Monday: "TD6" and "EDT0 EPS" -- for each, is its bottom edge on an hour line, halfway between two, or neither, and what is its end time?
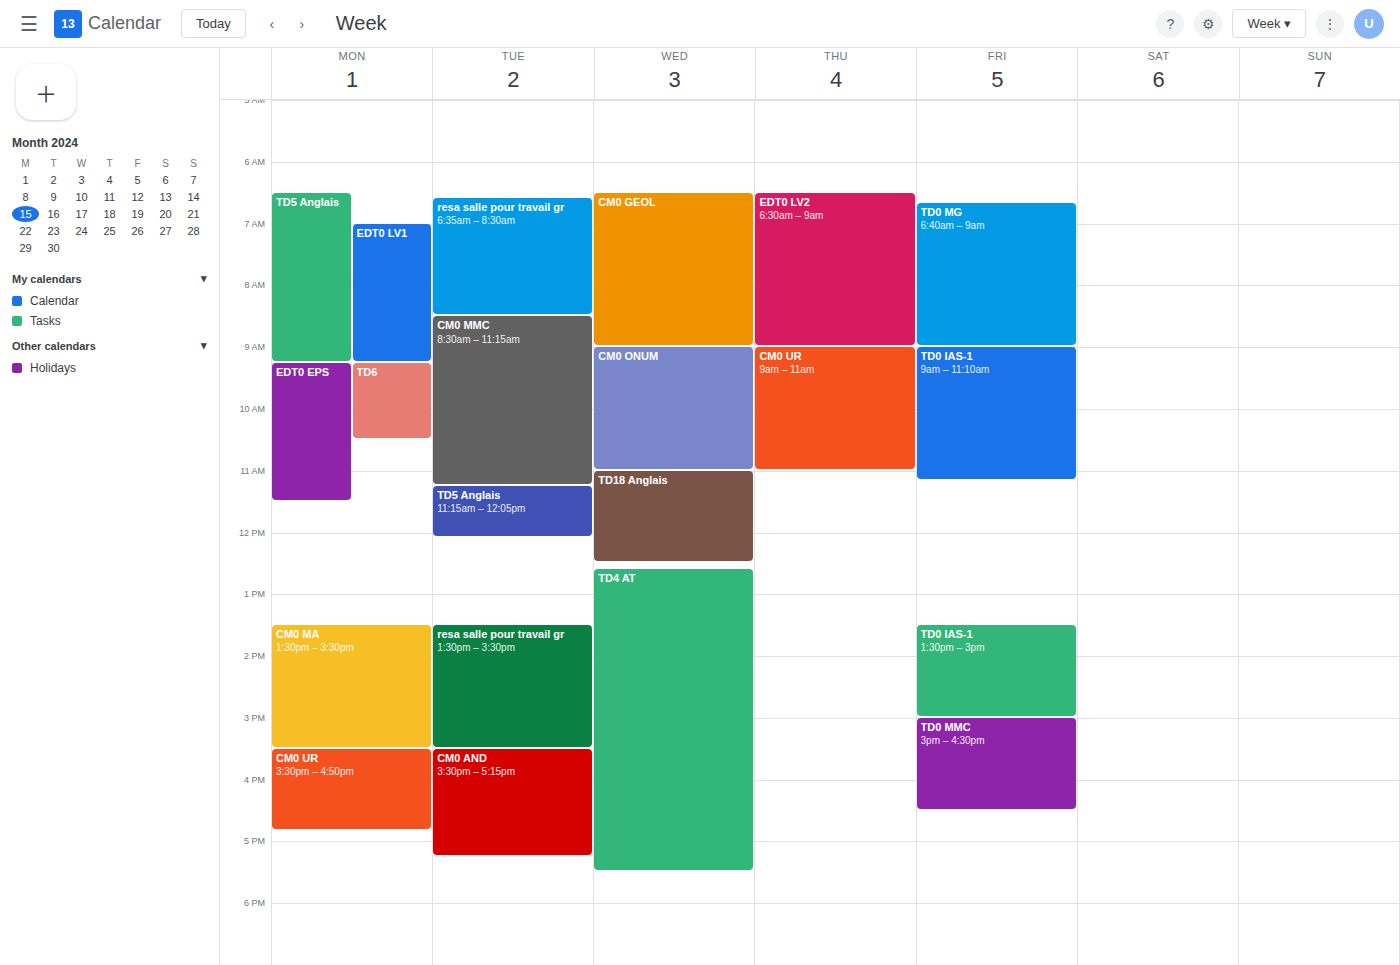
"TD6": 10:30 AM, halfway between the 10 AM and 11 AM lines. "EDT0 EPS": 11:30 AM, halfway between the 11 AM and 12 PM lines.